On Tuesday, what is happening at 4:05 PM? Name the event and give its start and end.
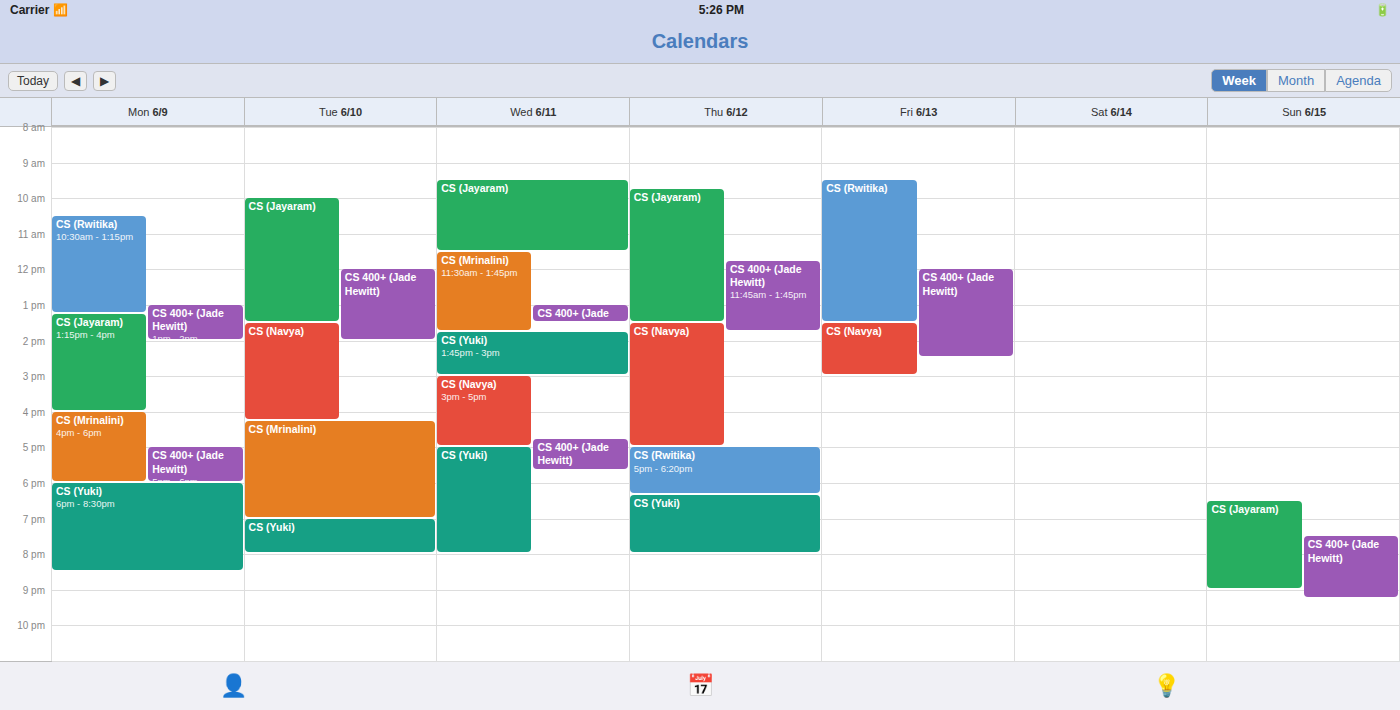
"CS (Navya)", 1:30 PM to 4:15 PM